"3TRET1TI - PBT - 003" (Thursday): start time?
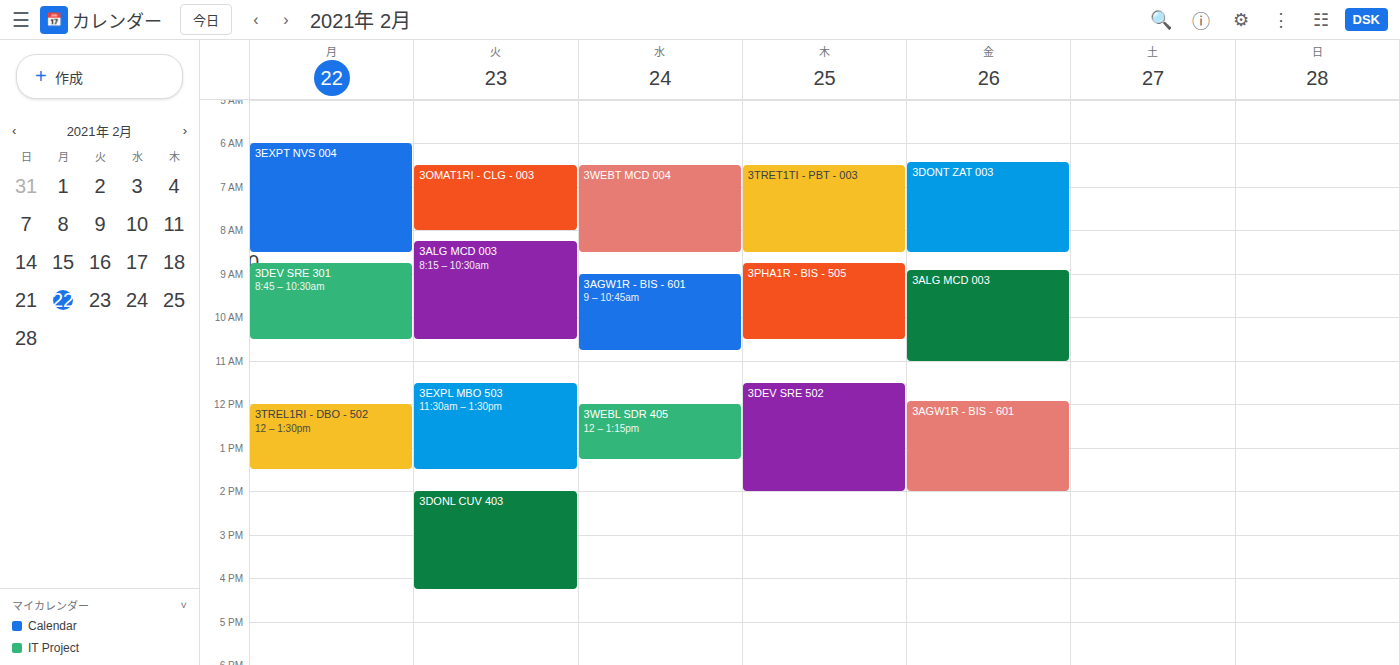
6:30 AM